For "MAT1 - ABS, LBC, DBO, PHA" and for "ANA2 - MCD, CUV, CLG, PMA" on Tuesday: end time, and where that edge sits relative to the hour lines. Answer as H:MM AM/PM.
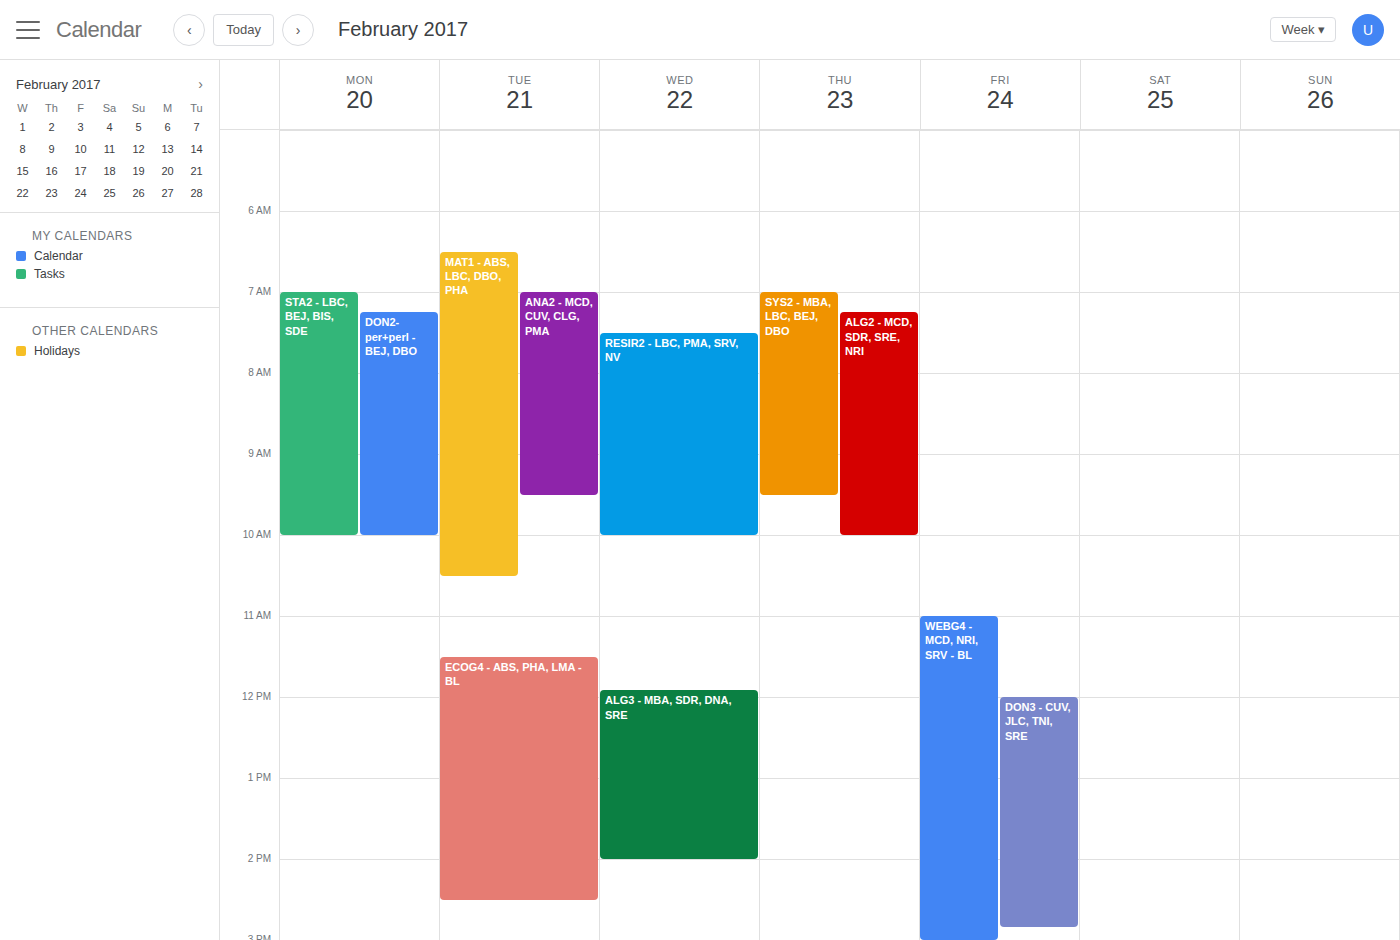
"MAT1 - ABS, LBC, DBO, PHA": 10:30 AM, halfway between the 10 AM and 11 AM lines. "ANA2 - MCD, CUV, CLG, PMA": 9:30 AM, halfway between the 9 AM and 10 AM lines.